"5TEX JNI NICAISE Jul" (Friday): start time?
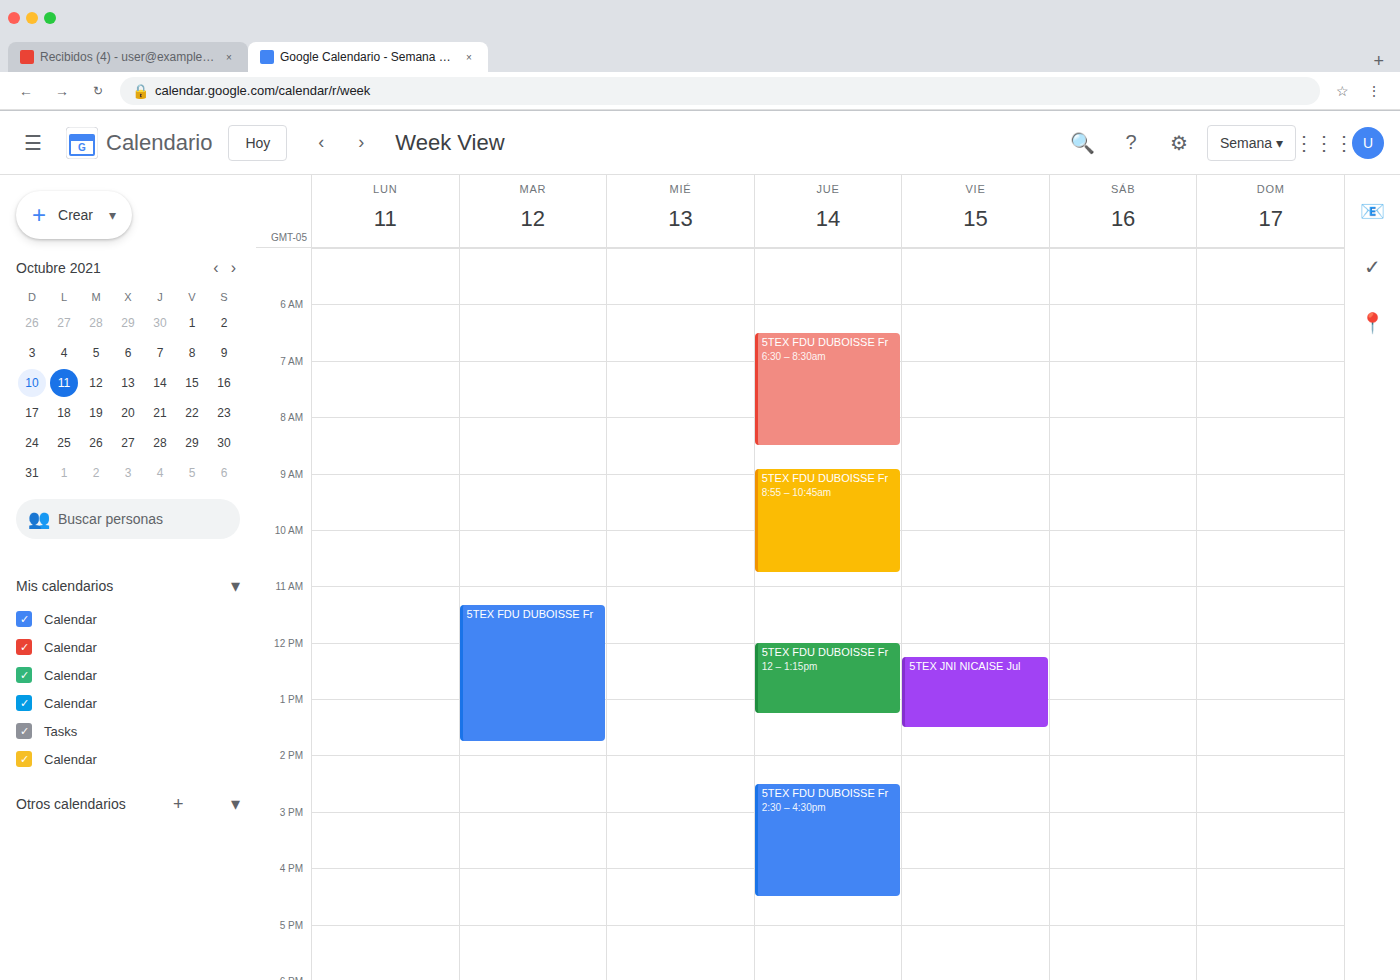
12:15